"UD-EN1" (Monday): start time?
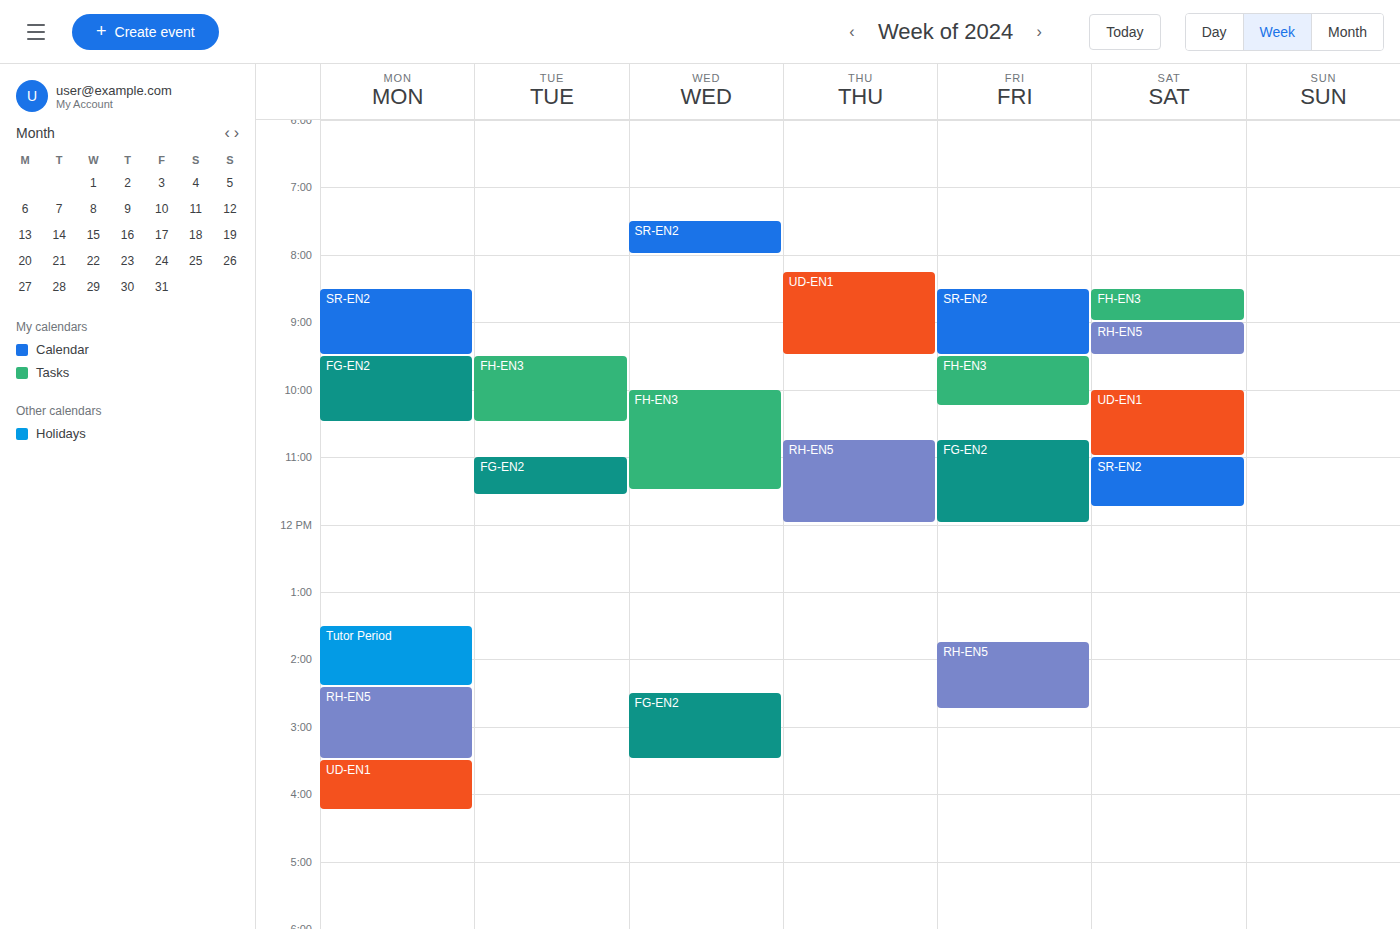
3:30 PM